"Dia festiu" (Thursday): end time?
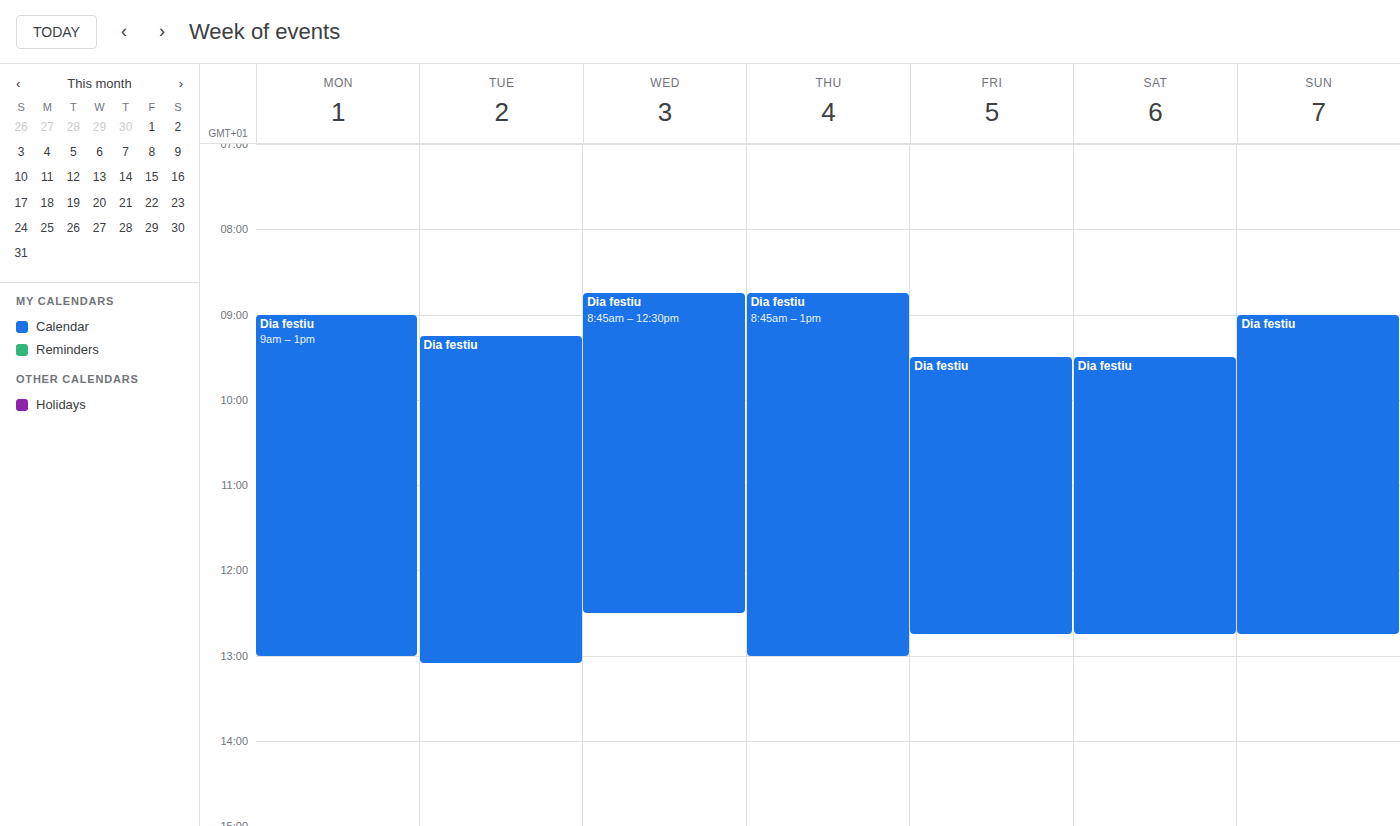
1:00 PM